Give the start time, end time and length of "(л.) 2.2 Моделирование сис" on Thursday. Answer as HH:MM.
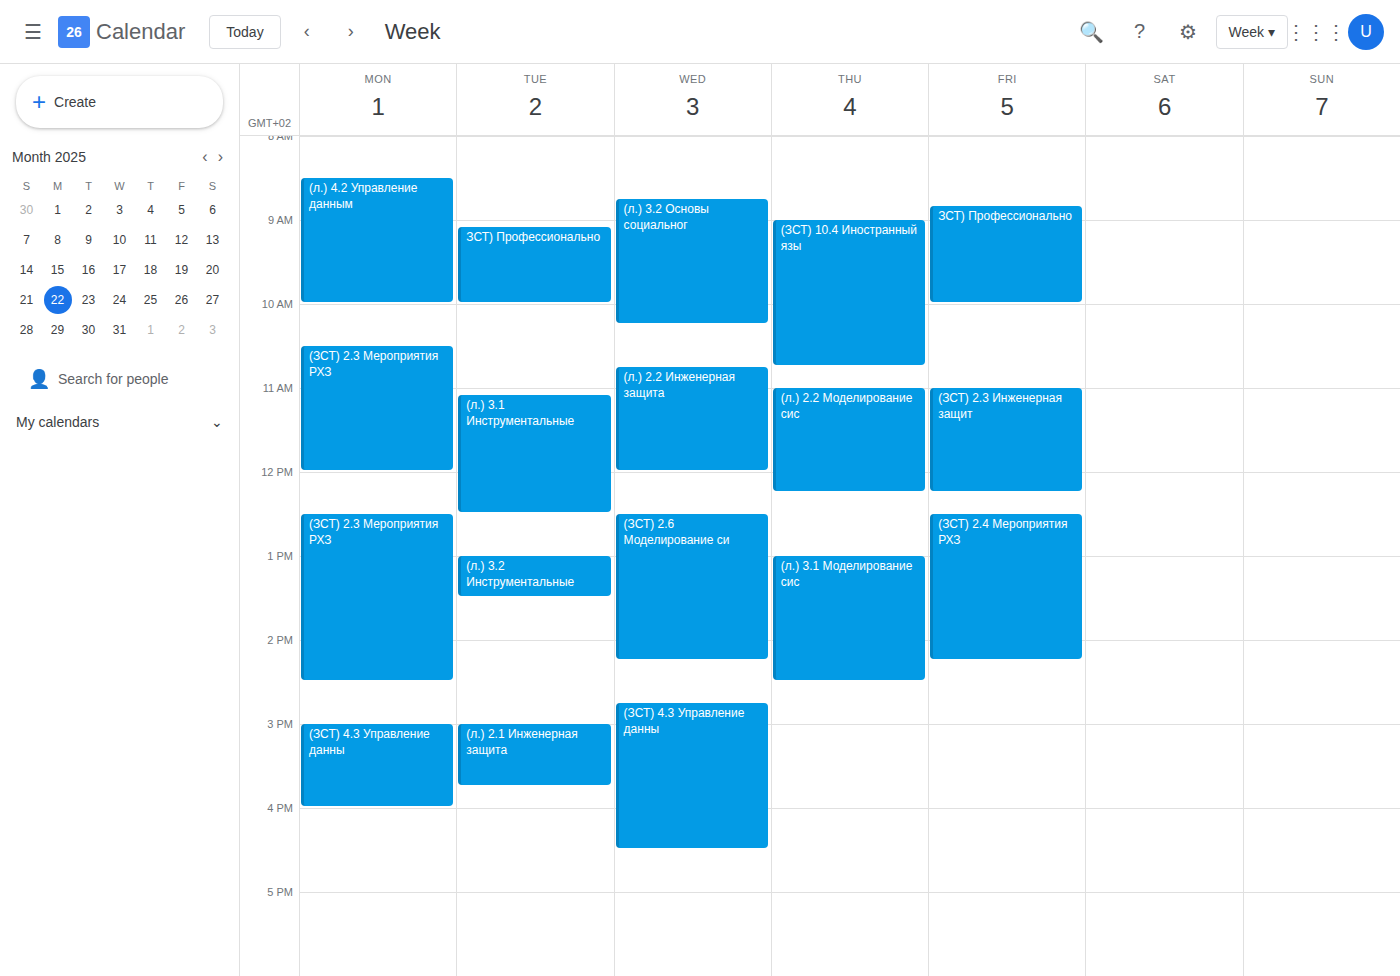
11:00 to 12:15, 1 hour 15 minutes